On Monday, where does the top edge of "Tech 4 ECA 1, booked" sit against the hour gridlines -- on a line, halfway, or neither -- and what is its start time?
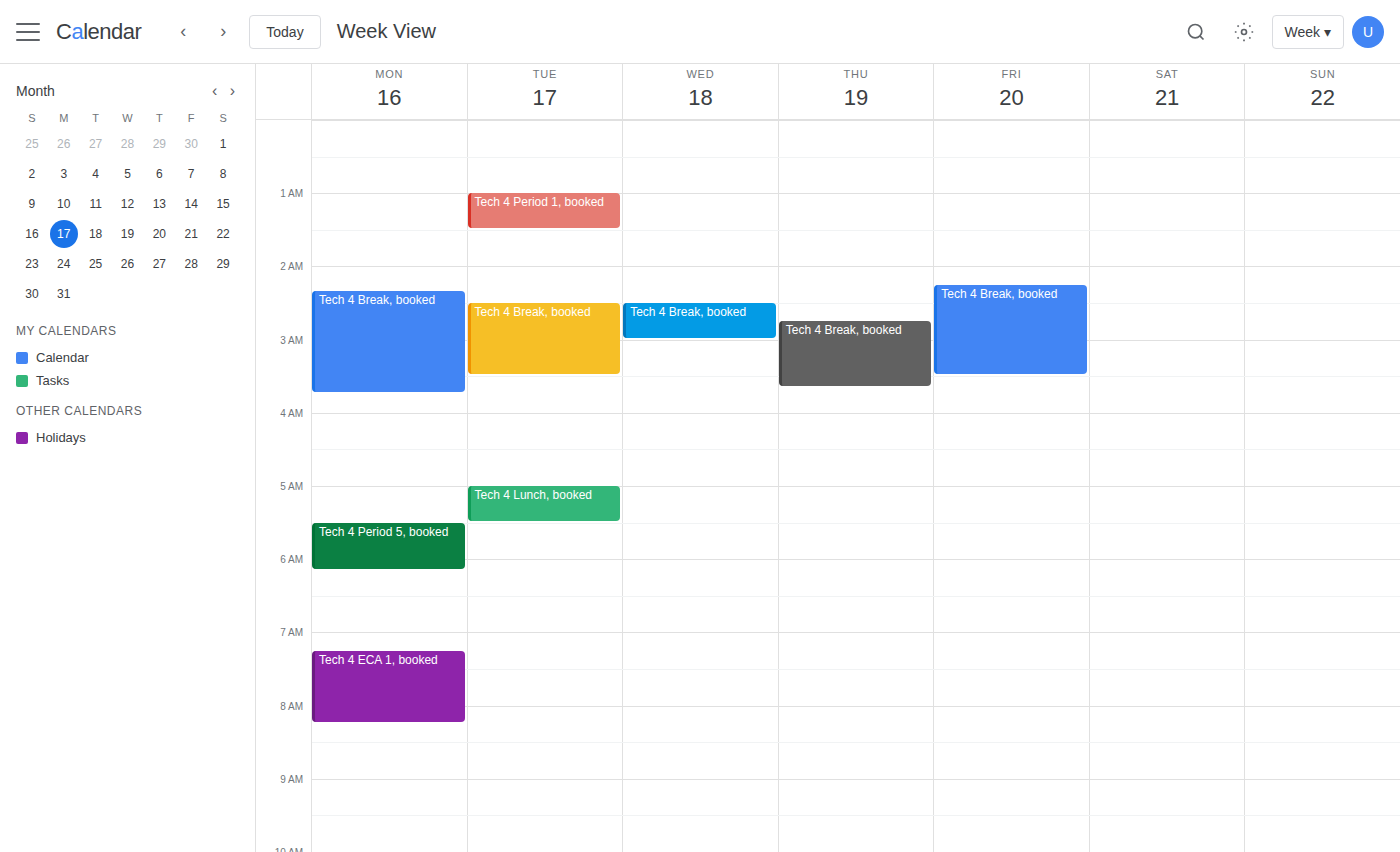
07:15 -- neither: a quarter of the way from the 07:00 line to the 08:00 line.